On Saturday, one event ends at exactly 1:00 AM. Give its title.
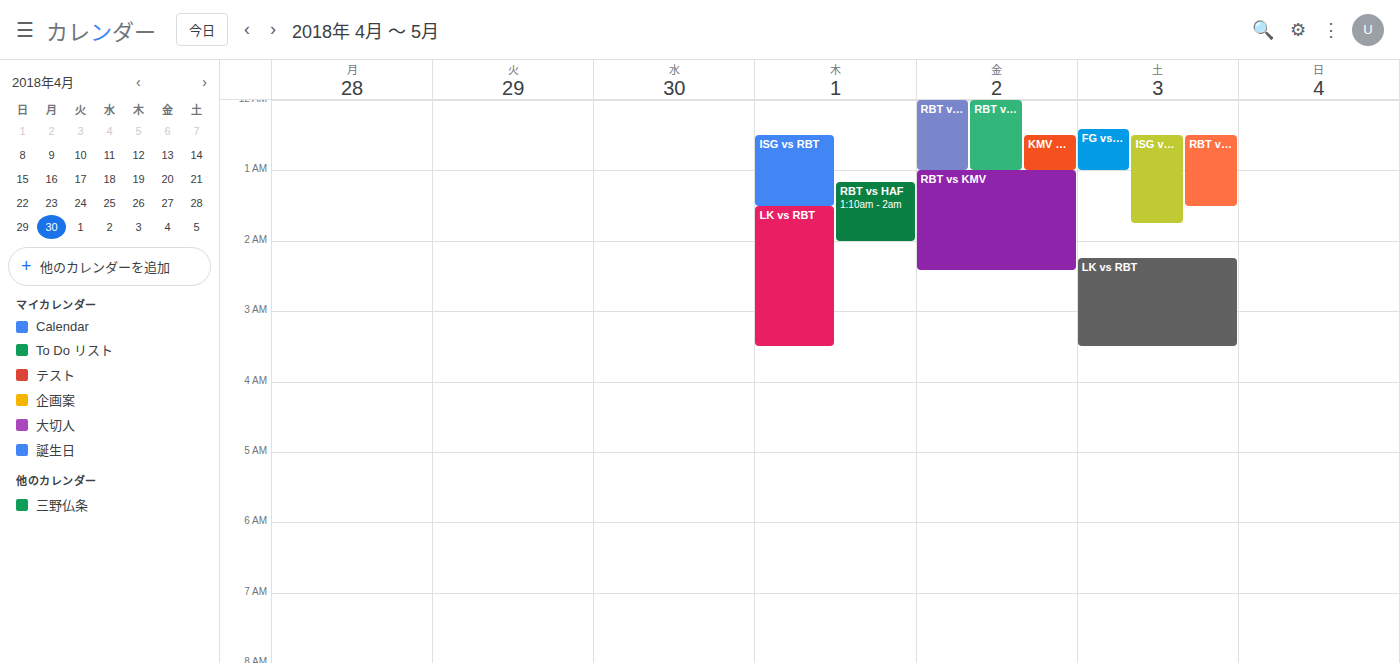
"FG vs RBT"